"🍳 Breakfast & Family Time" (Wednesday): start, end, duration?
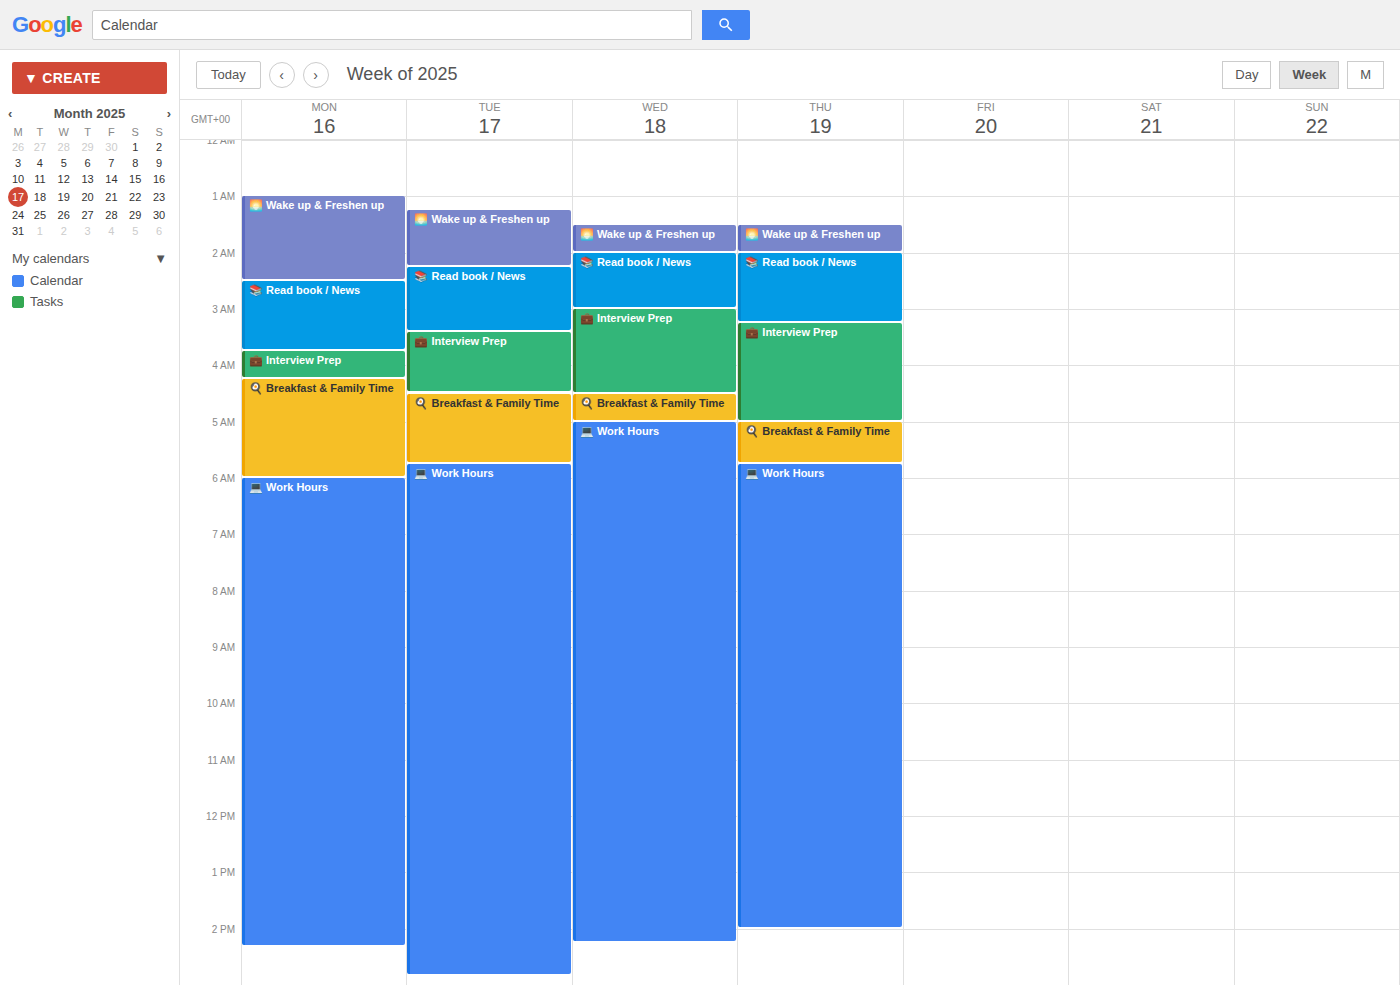
4:30 AM to 5:00 AM, 30 minutes